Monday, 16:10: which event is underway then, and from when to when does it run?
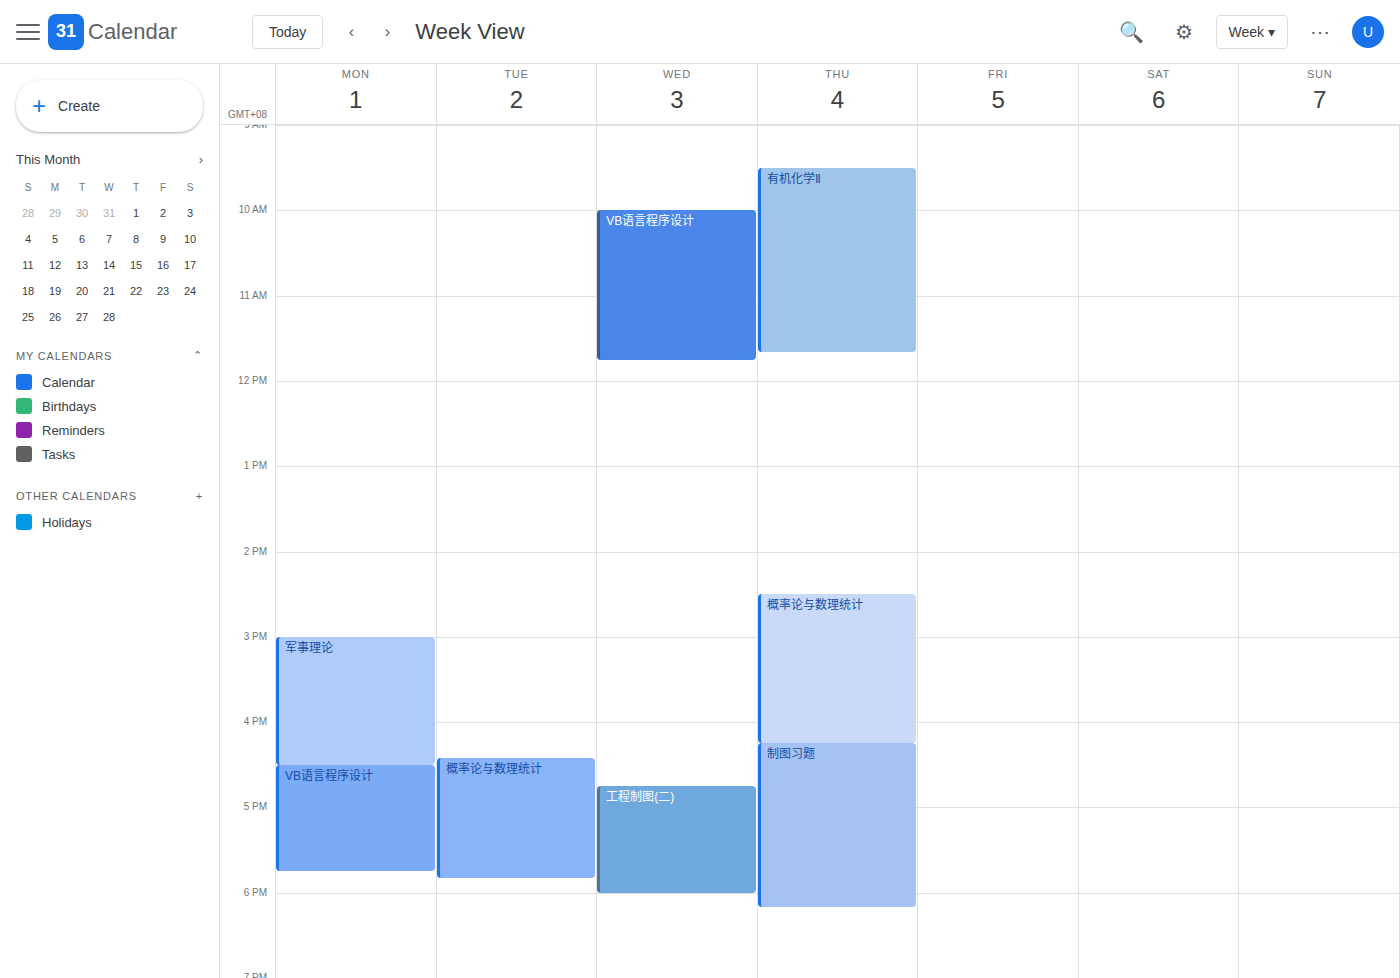
"军事理论", 15:00 to 16:30